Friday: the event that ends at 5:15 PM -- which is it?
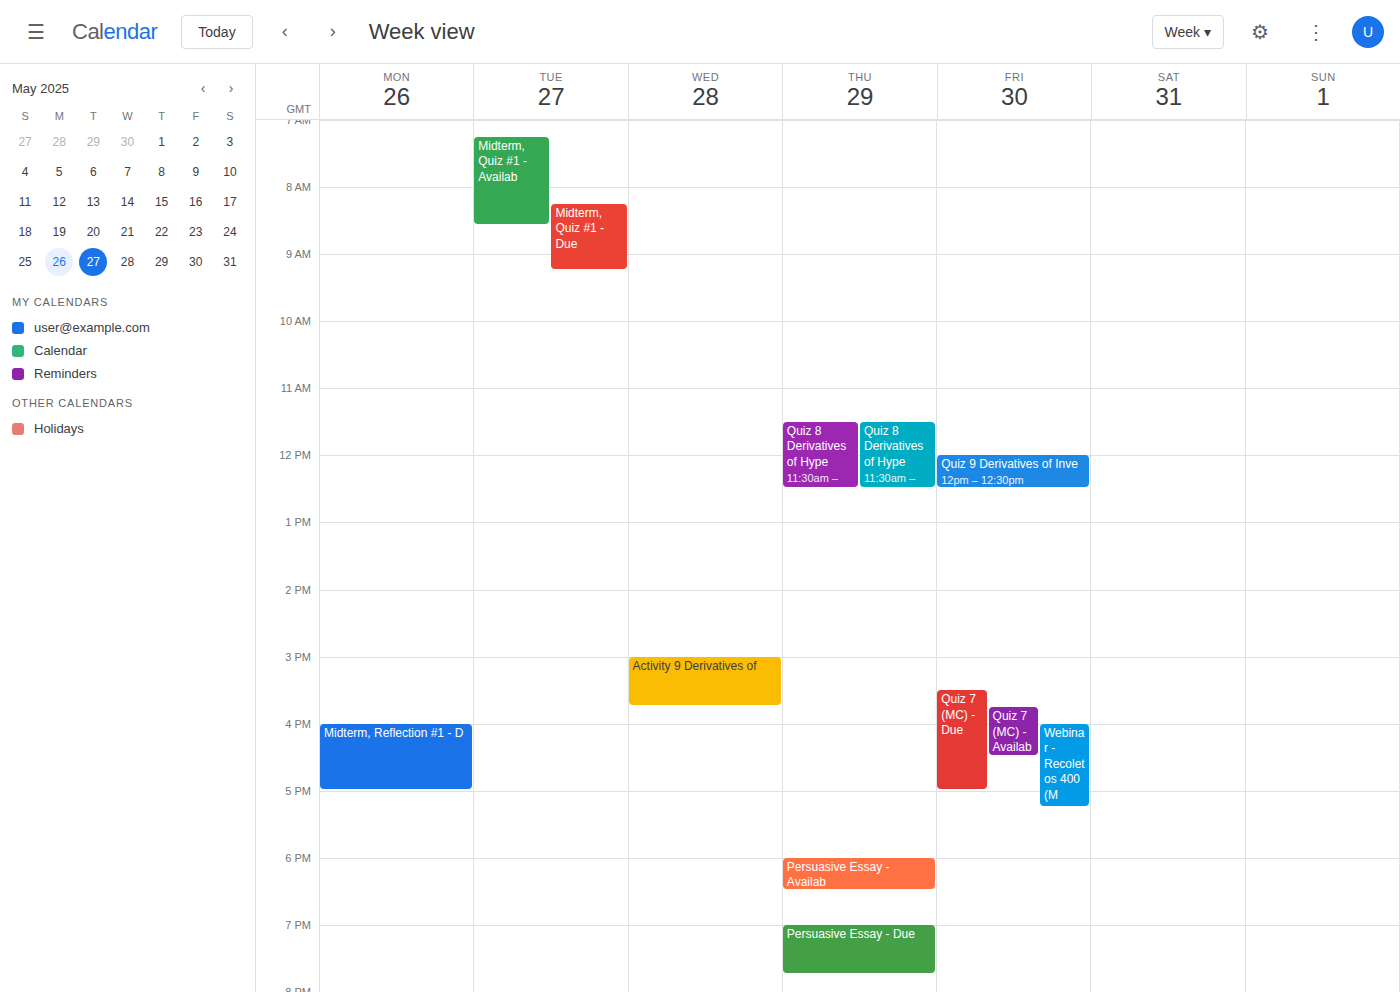
"Webinar - Recoletos 400 (M"